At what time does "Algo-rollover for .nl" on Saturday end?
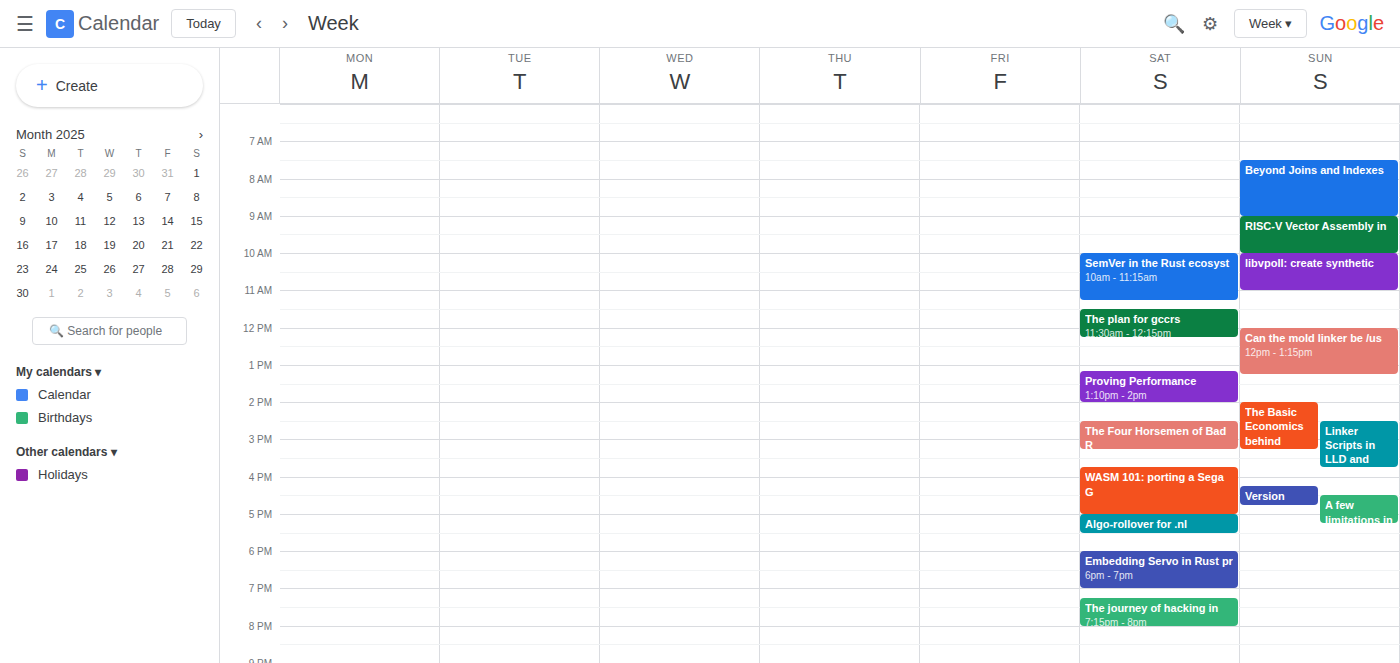
5:30 PM